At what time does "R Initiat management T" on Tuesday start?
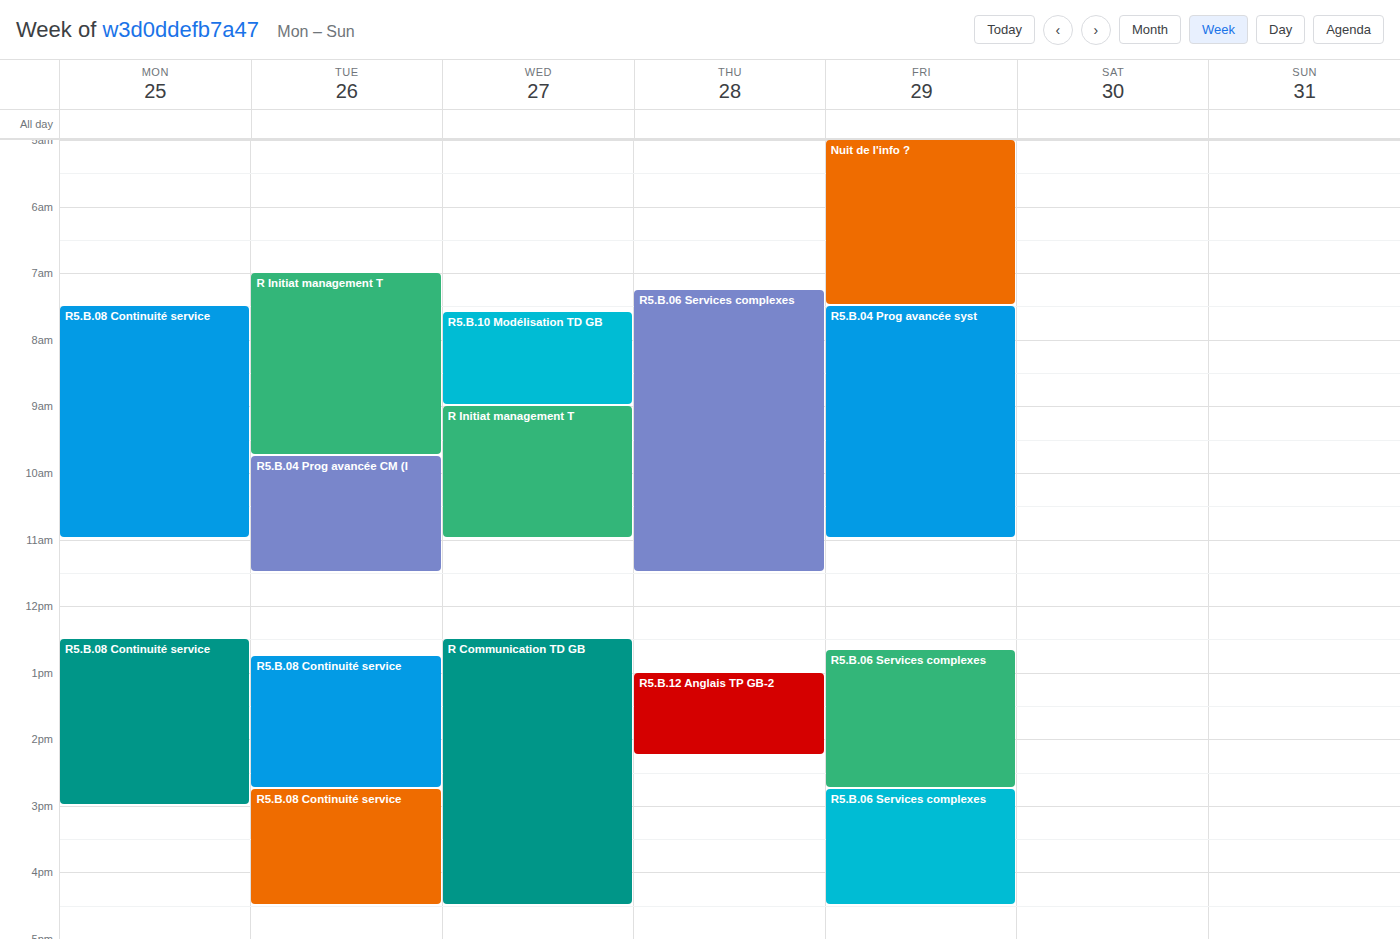
7:00 AM